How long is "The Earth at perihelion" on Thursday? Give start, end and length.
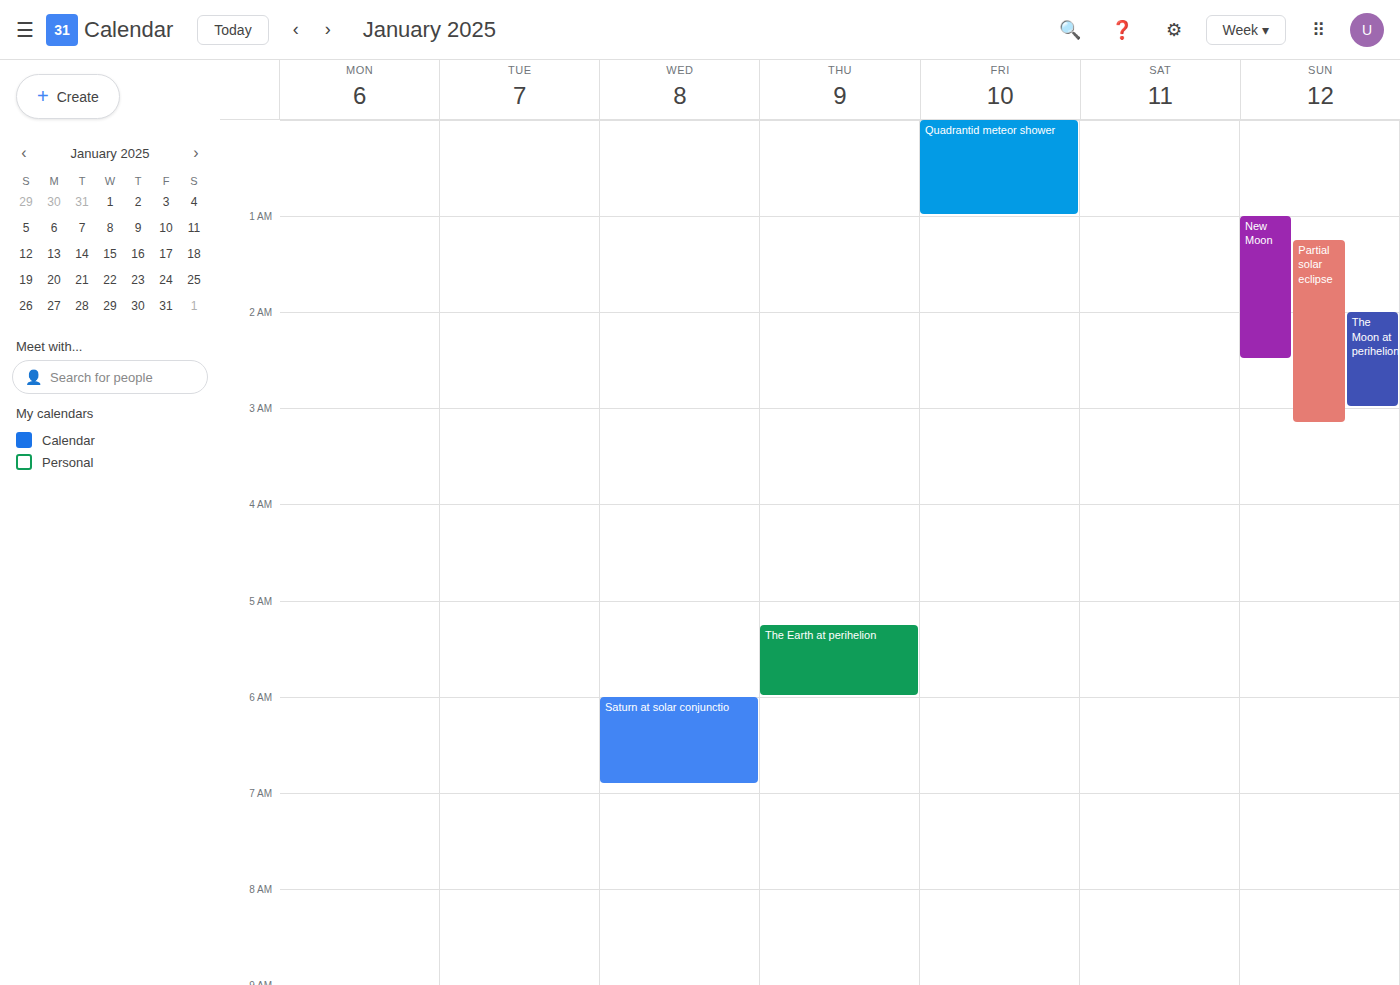
5:15 AM to 6:00 AM, 45 minutes